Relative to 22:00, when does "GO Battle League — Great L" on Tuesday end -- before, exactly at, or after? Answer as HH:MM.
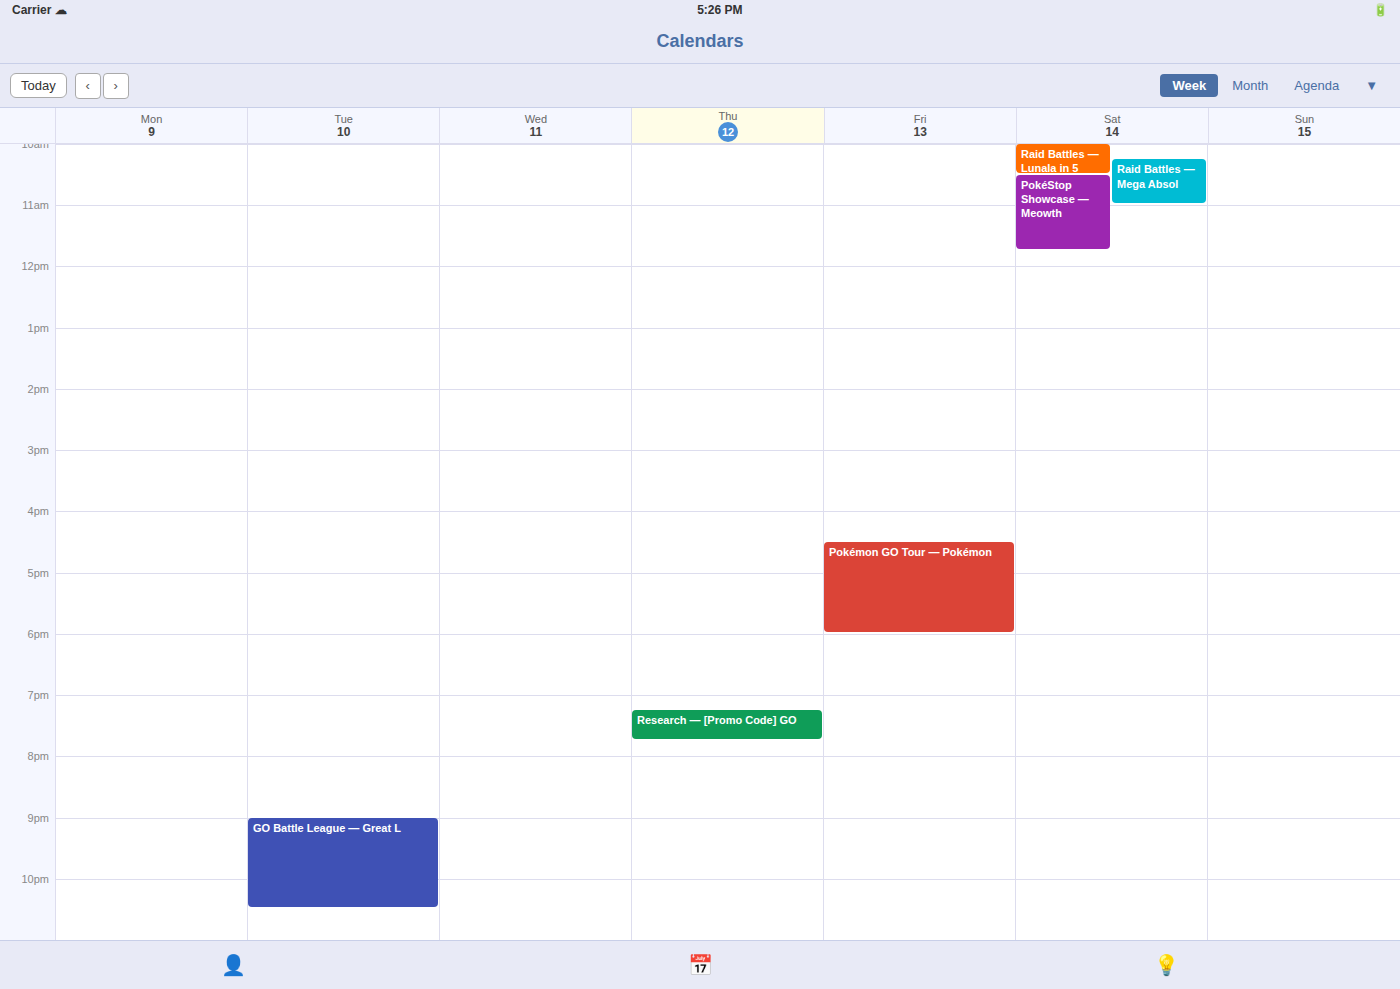
22:30 -- after 22:00, 30 minutes below the 22:00 line.